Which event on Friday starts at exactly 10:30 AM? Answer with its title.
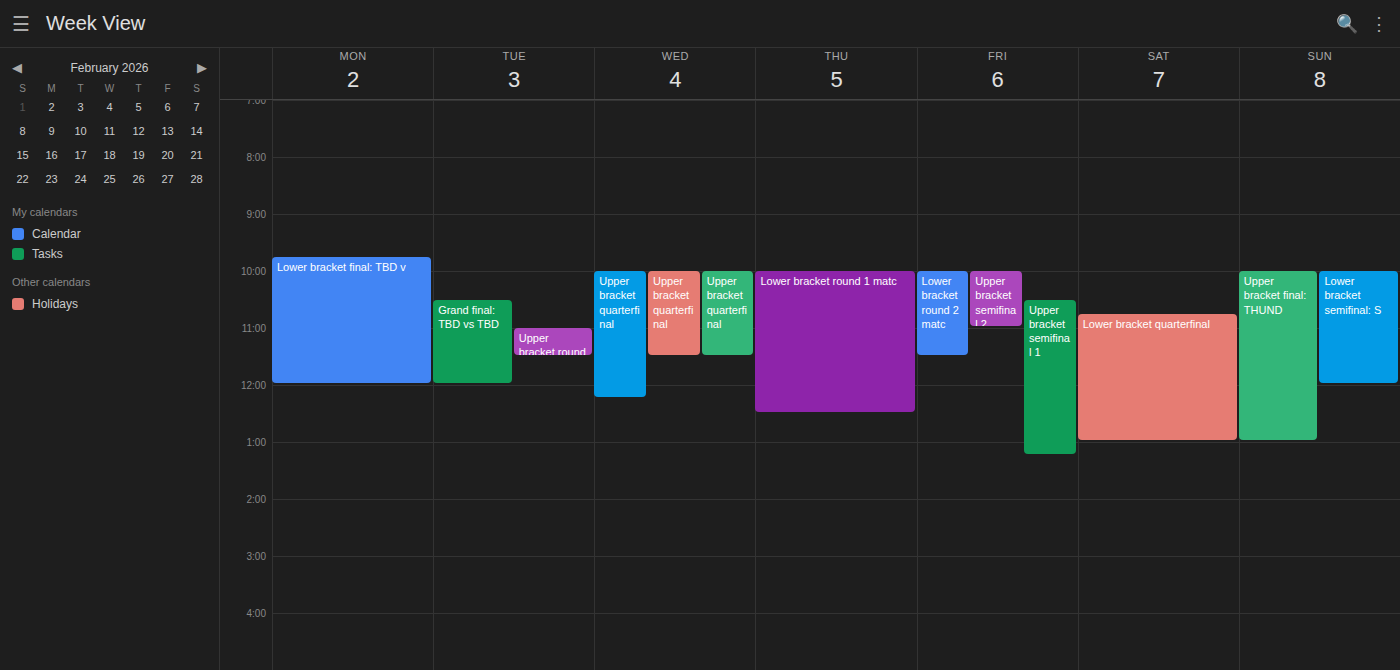
"Upper bracket semifinal 1"